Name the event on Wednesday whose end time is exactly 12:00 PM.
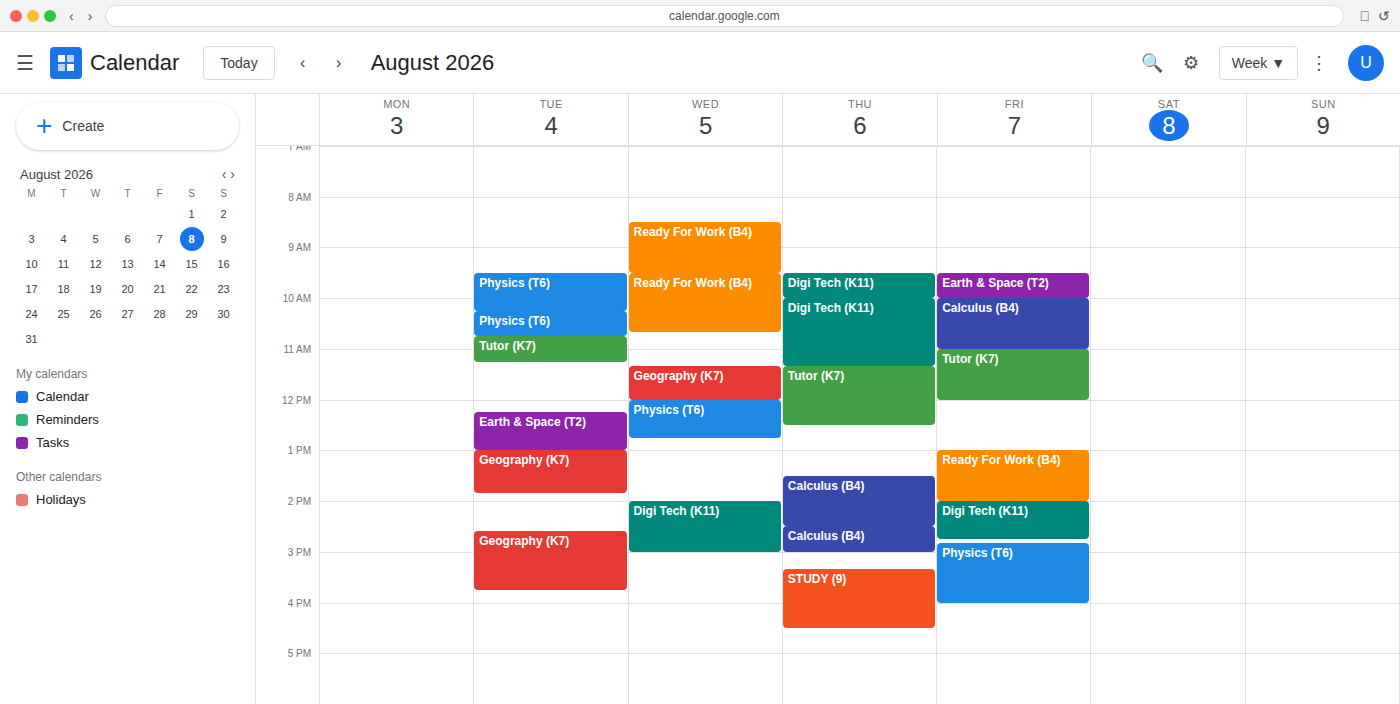
"Geography (K7)"